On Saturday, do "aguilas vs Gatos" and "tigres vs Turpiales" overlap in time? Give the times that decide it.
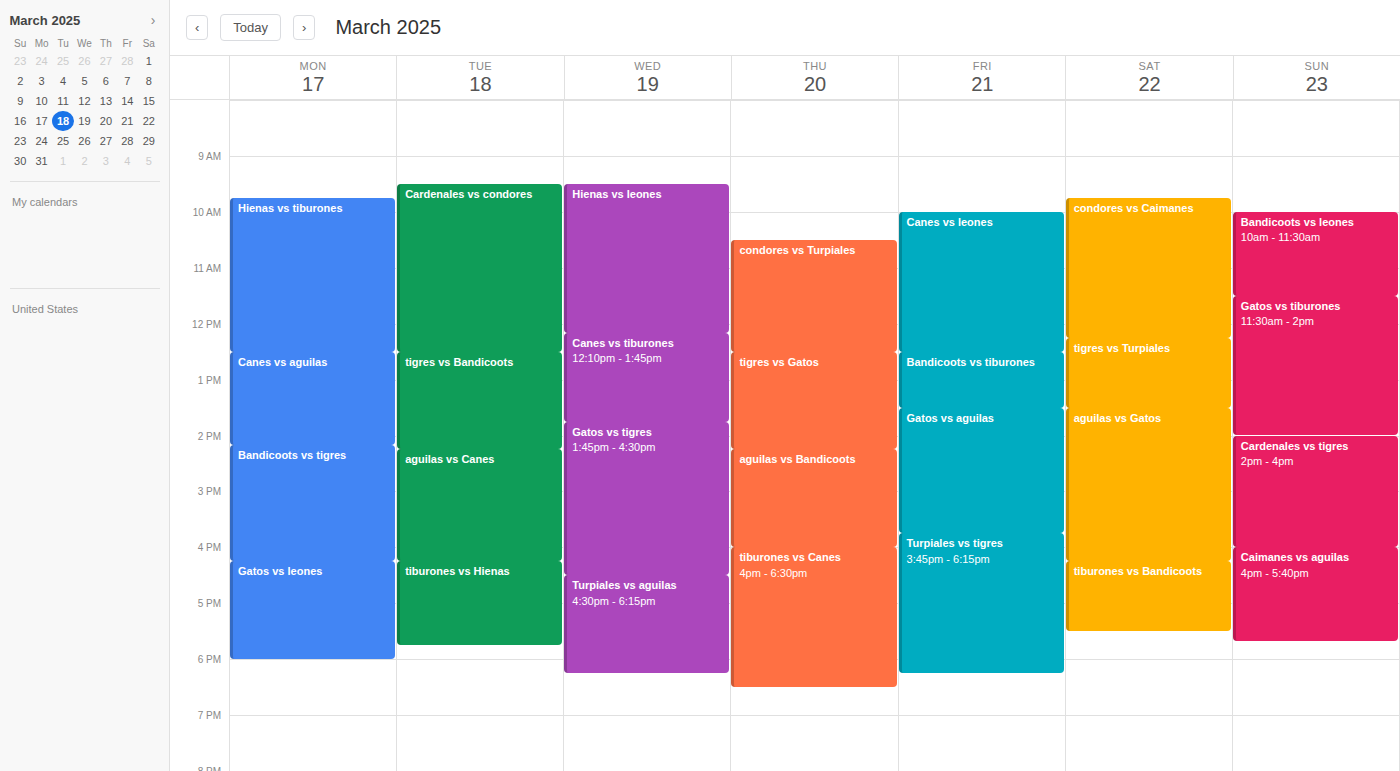
"tigres vs Turpiales" ends at 13:30, exactly when "aguilas vs Gatos" starts -- they touch but do not overlap.